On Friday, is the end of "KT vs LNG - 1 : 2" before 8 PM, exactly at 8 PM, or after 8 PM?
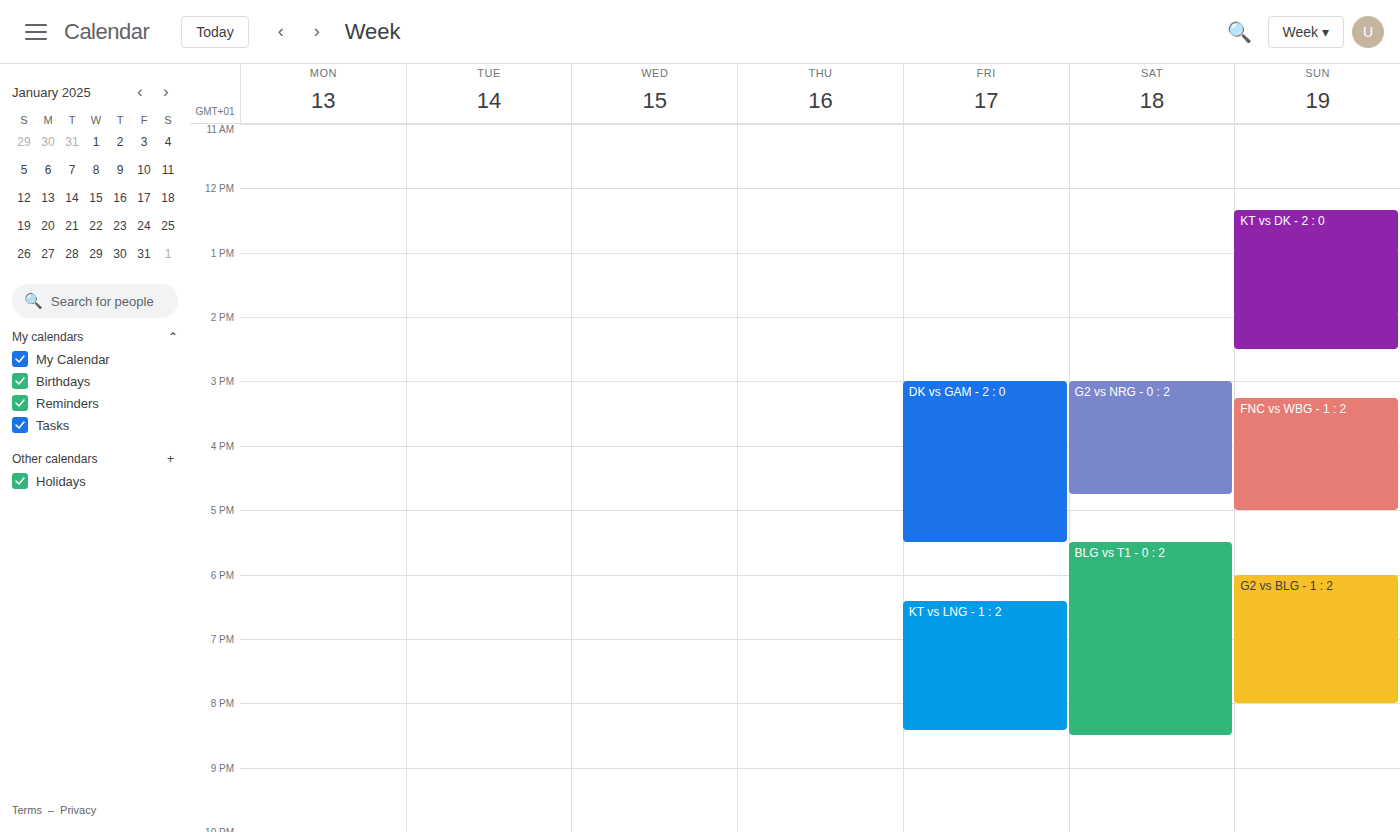
8:25 PM -- after 8 PM, 25 minutes below the 8 PM line.